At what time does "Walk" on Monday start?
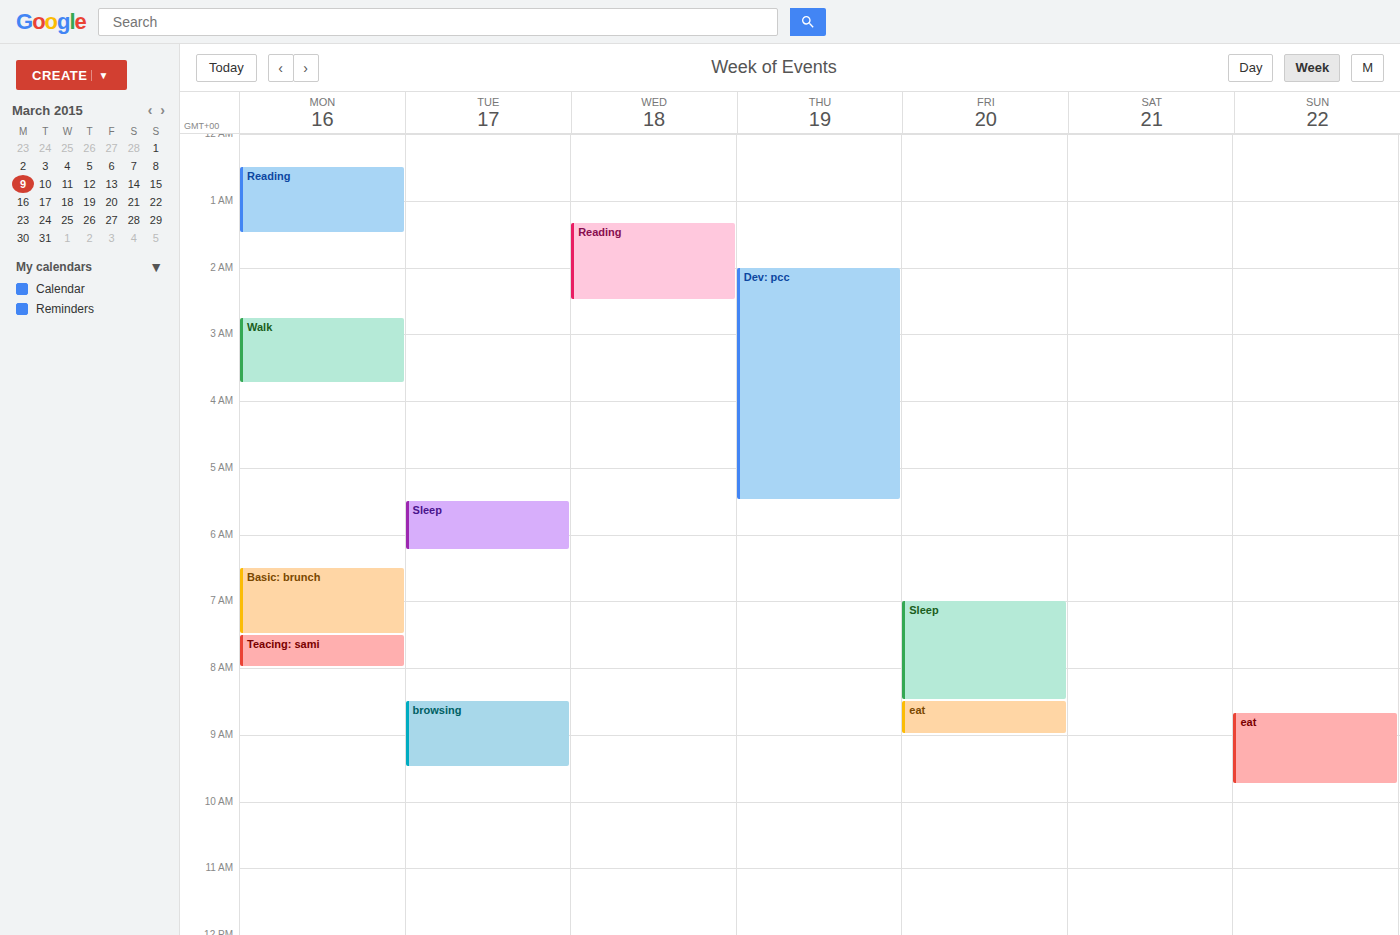
02:45